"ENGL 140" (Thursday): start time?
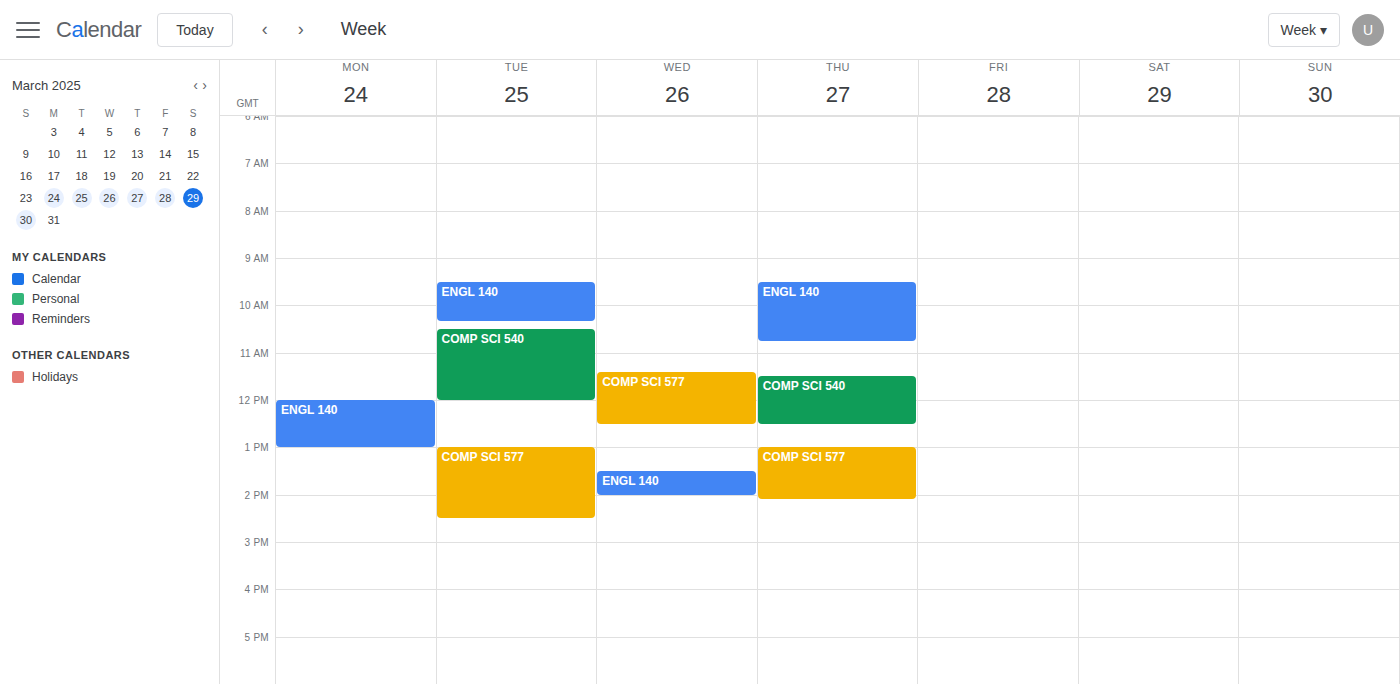
09:30